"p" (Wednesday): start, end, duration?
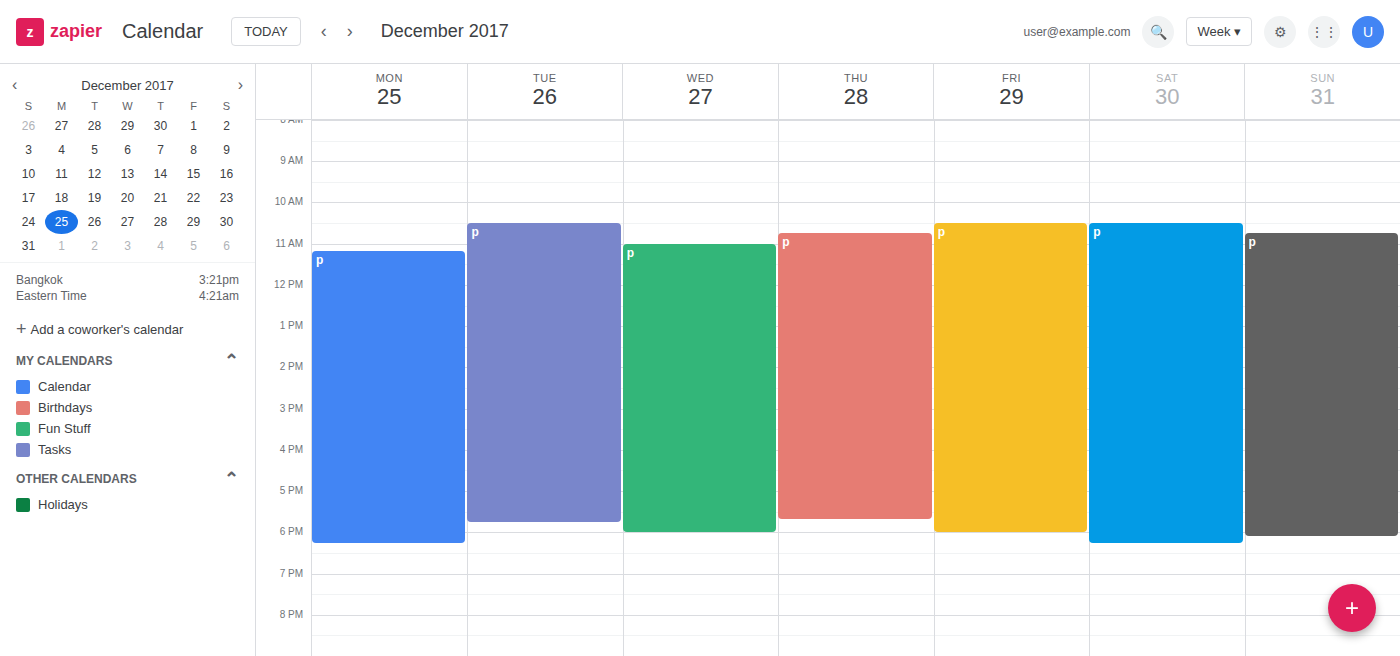
11:00 AM to 6:00 PM, 7 hours